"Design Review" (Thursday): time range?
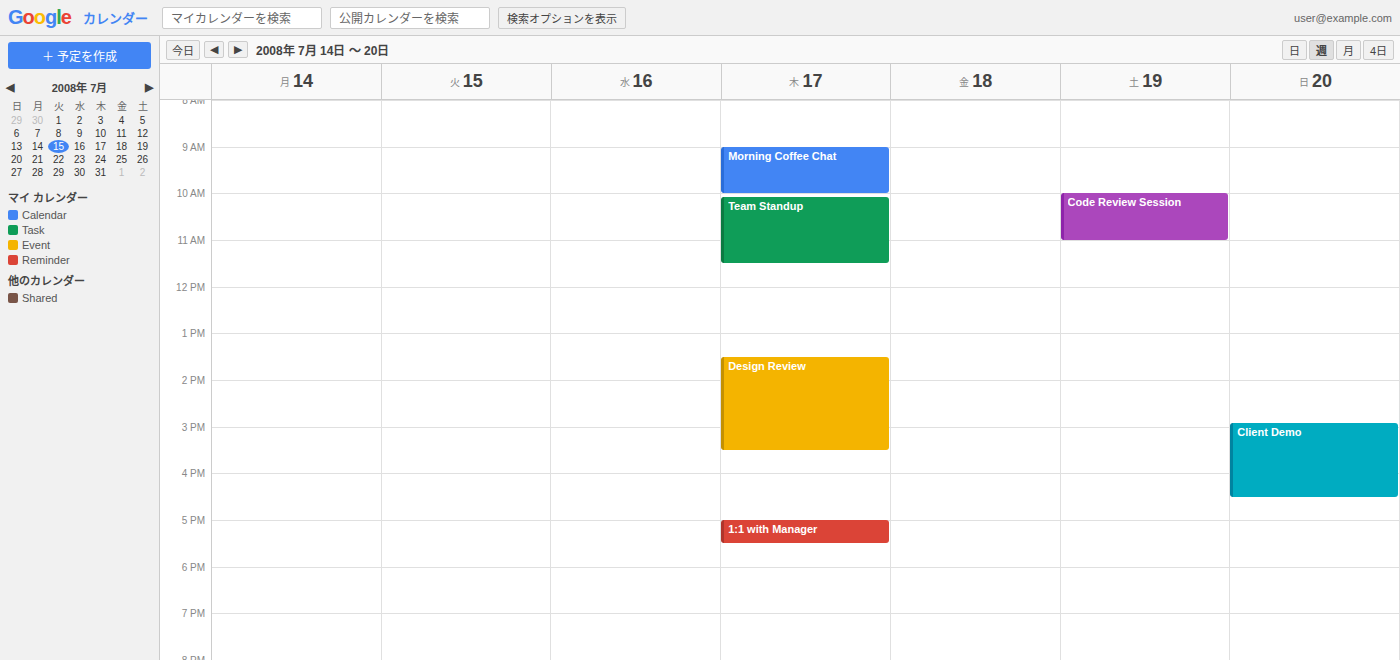
1:30 PM to 3:30 PM